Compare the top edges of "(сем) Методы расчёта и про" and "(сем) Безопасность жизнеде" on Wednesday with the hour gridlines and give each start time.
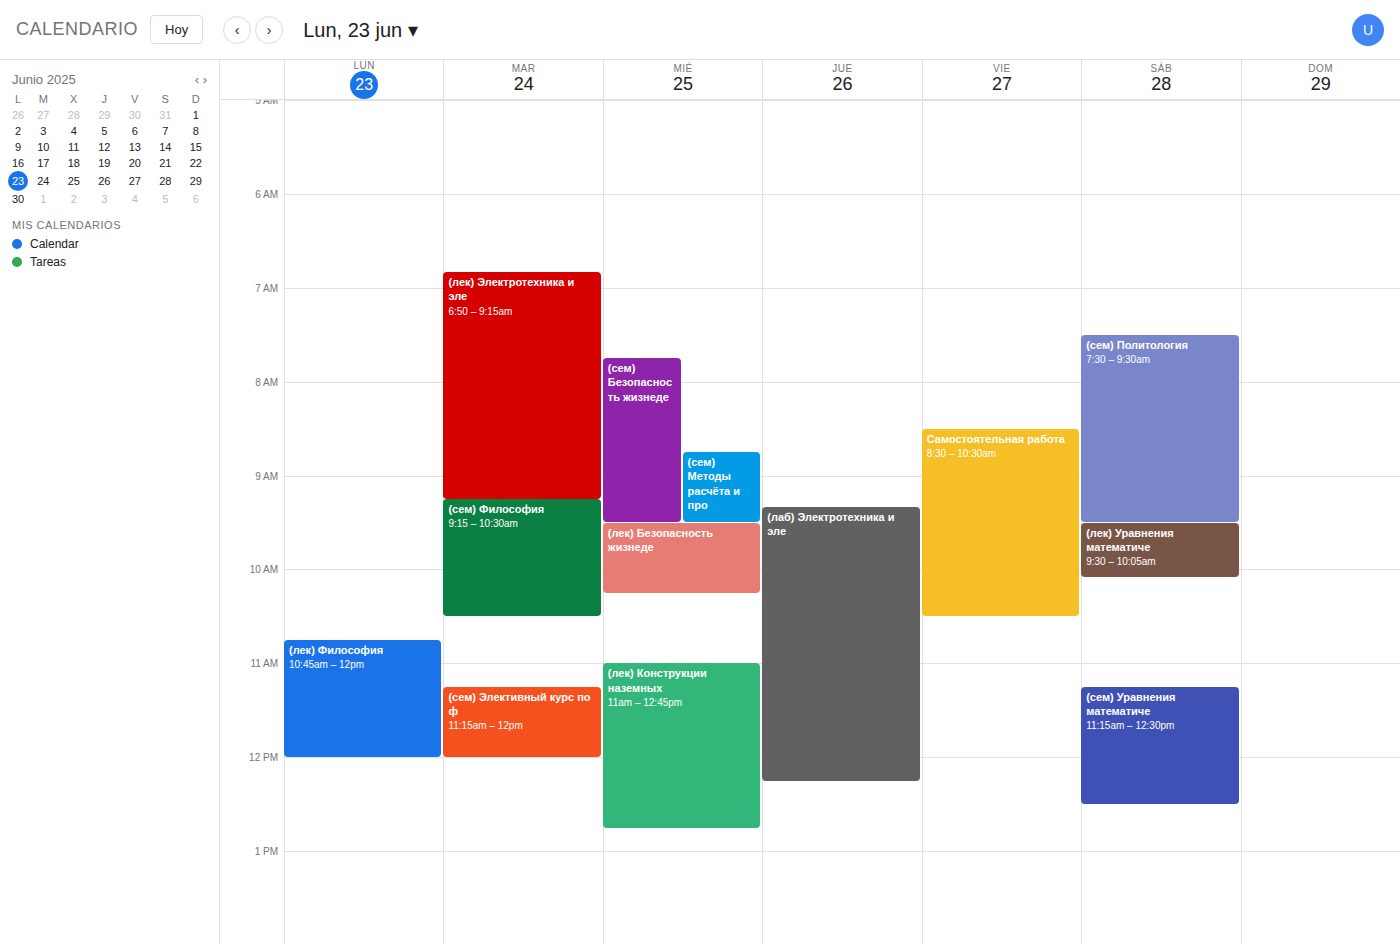
"(сем) Методы расчёта и про": 8:45 AM, neither: three quarters of the way from the 8 AM line to the 9 AM line. "(сем) Безопасность жизнеде": 7:45 AM, neither: three quarters of the way from the 7 AM line to the 8 AM line.